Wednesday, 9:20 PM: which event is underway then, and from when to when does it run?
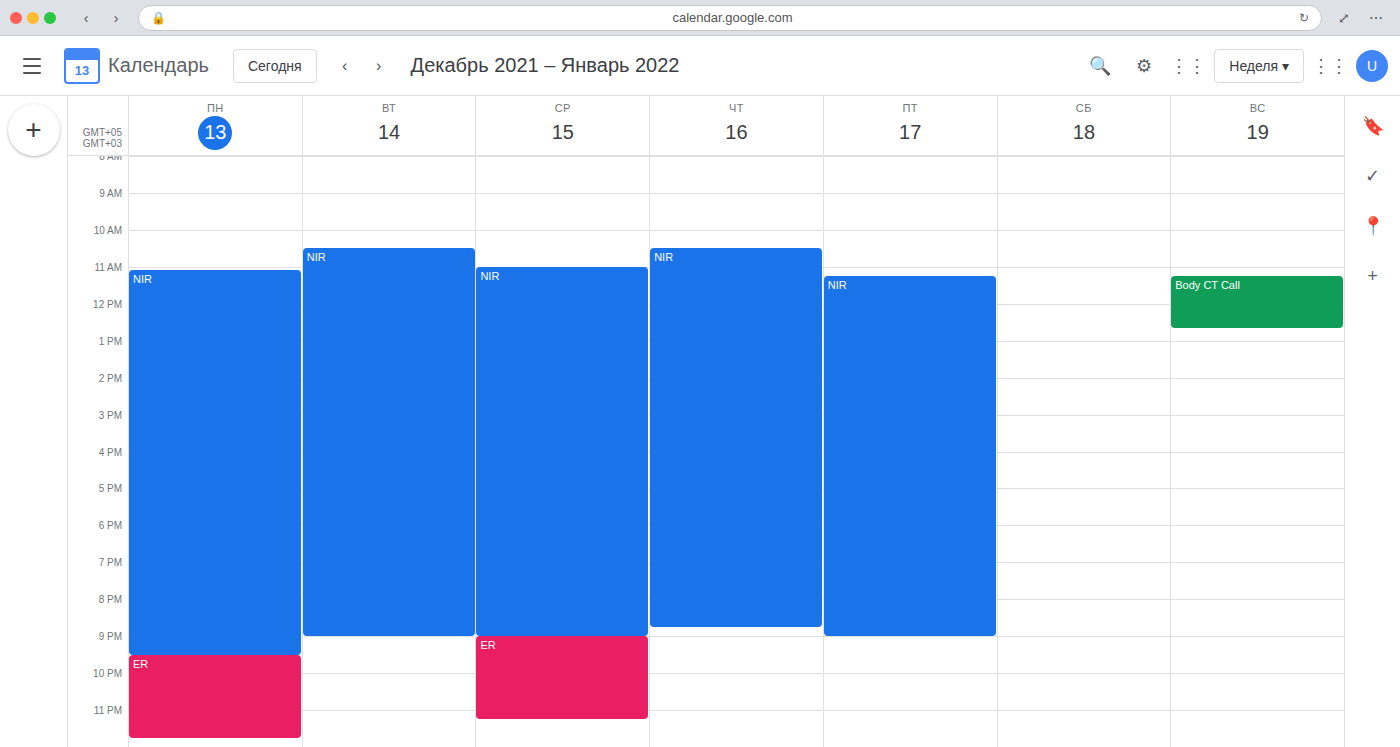
"ER", 9:00 PM to 11:15 PM